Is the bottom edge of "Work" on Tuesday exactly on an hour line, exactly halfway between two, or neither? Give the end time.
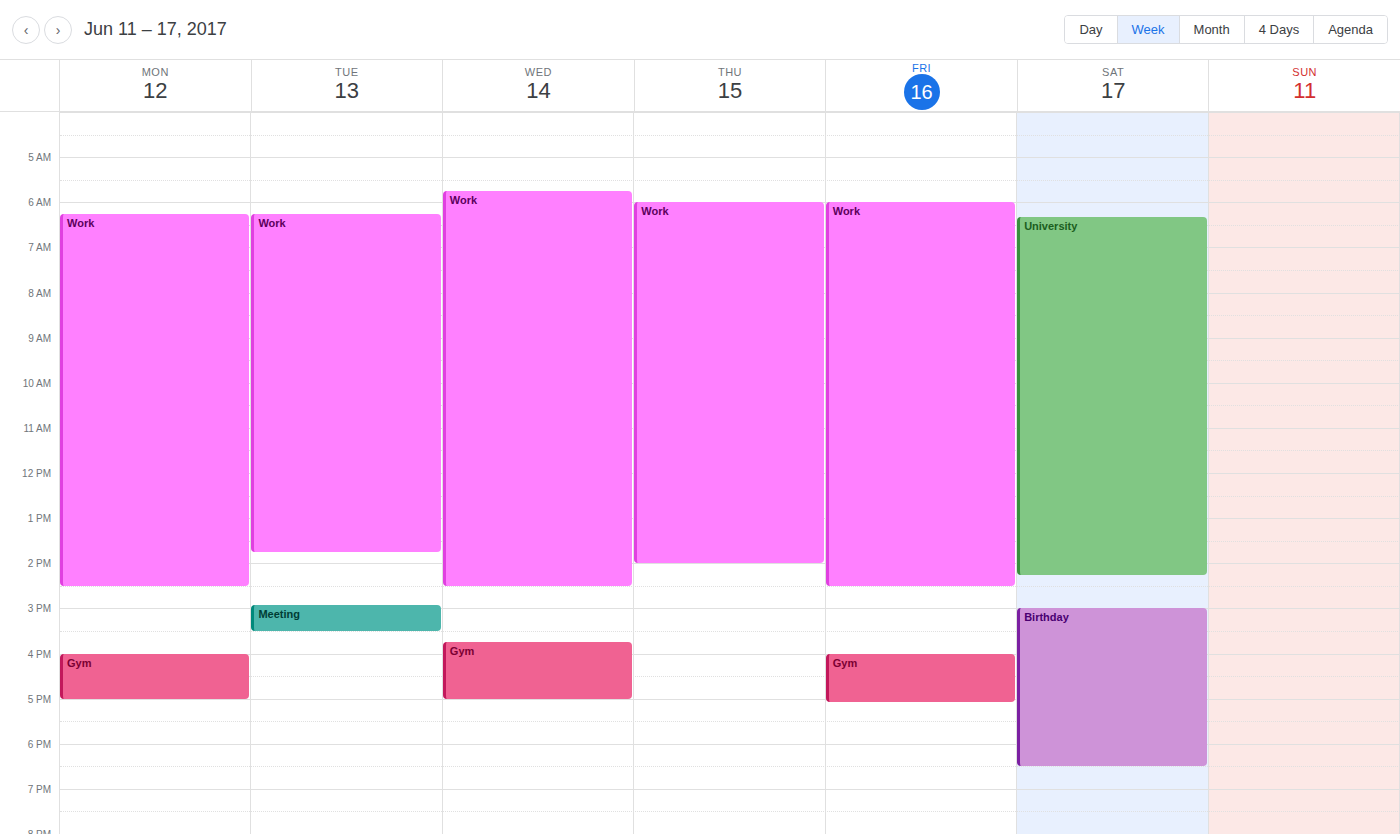
1:45 PM -- neither: three quarters of the way from the 1 PM line to the 2 PM line.